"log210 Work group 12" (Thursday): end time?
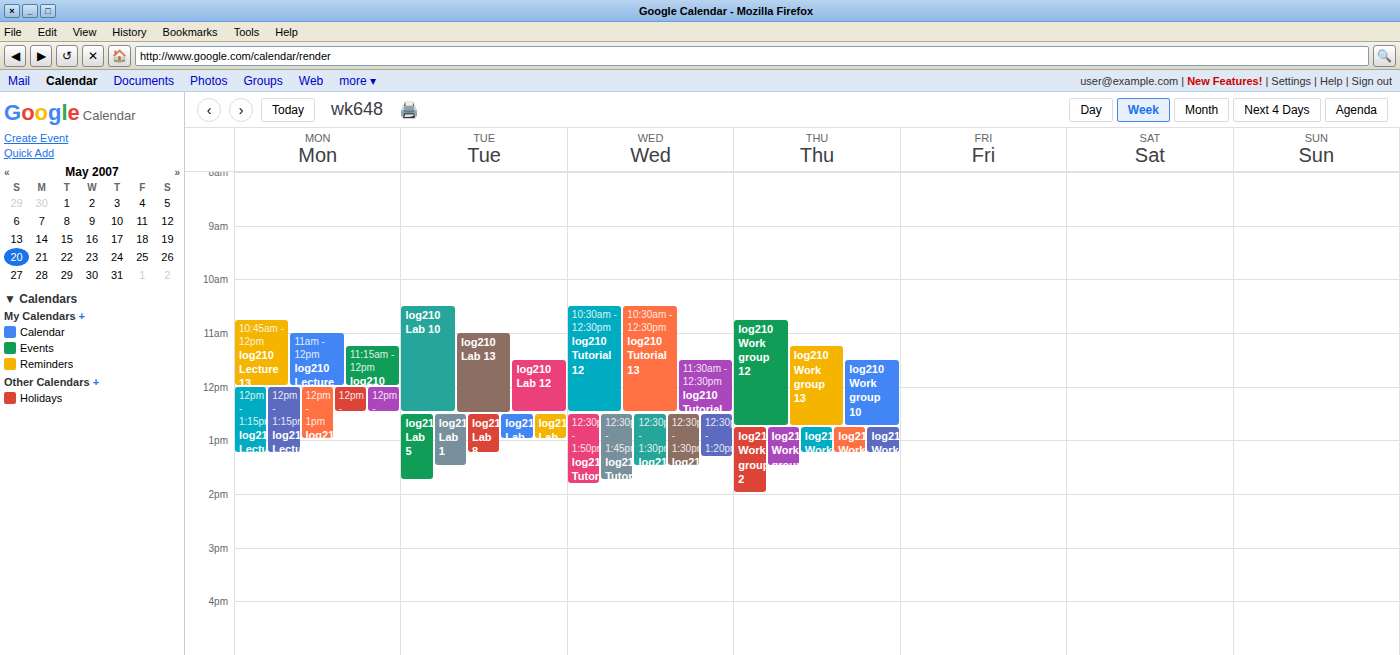
12:45 PM